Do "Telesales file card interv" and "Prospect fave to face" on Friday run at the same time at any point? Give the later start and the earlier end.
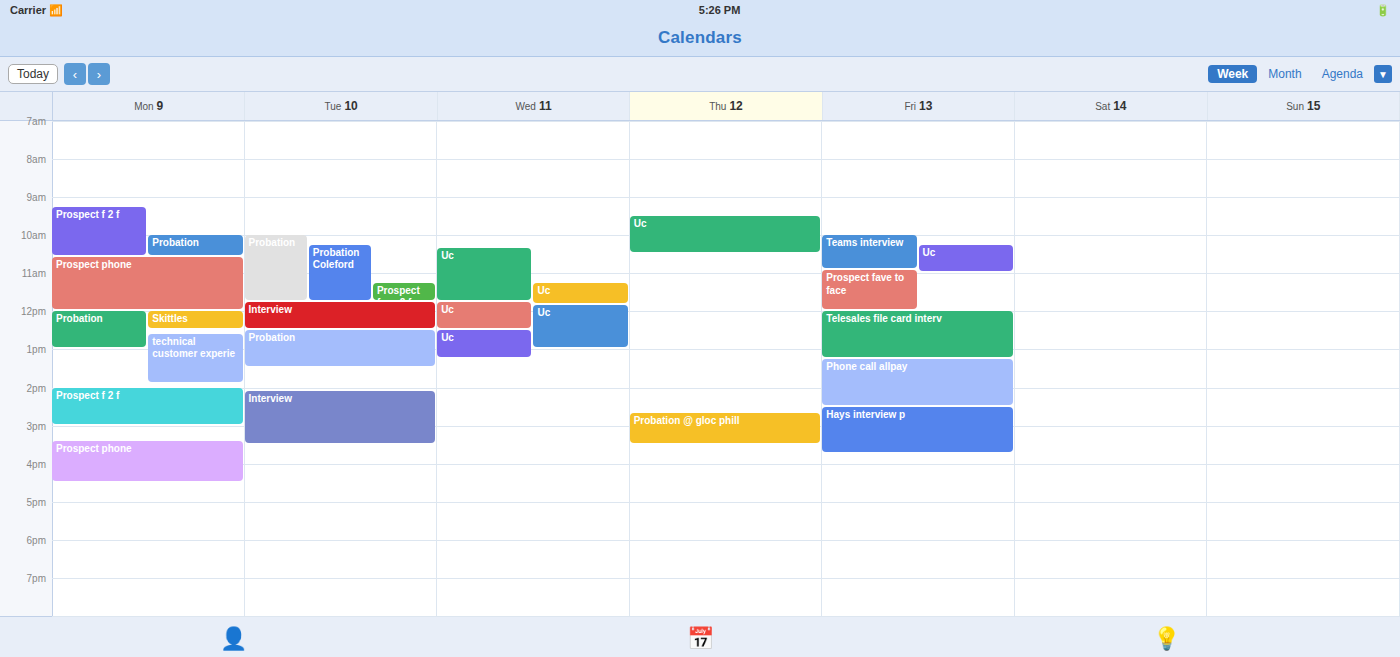
"Prospect fave to face" ends at 12:00 PM, exactly when "Telesales file card interv" starts -- they touch but do not overlap.